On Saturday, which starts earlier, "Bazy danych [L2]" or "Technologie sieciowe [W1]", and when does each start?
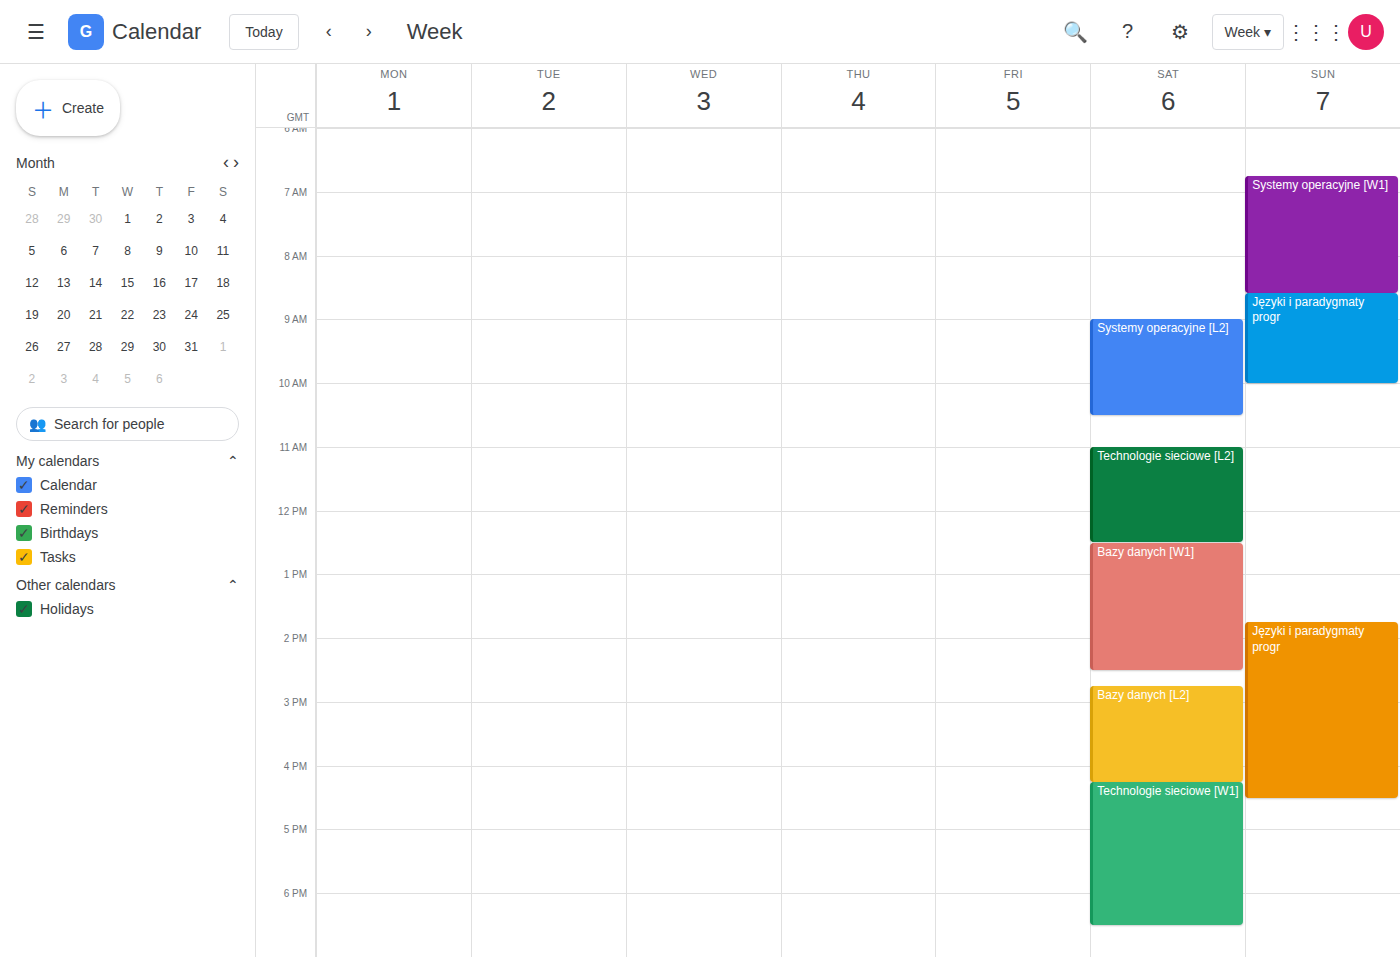
"Bazy danych [L2]" 14:45; "Technologie sieciowe [W1]" 16:15.